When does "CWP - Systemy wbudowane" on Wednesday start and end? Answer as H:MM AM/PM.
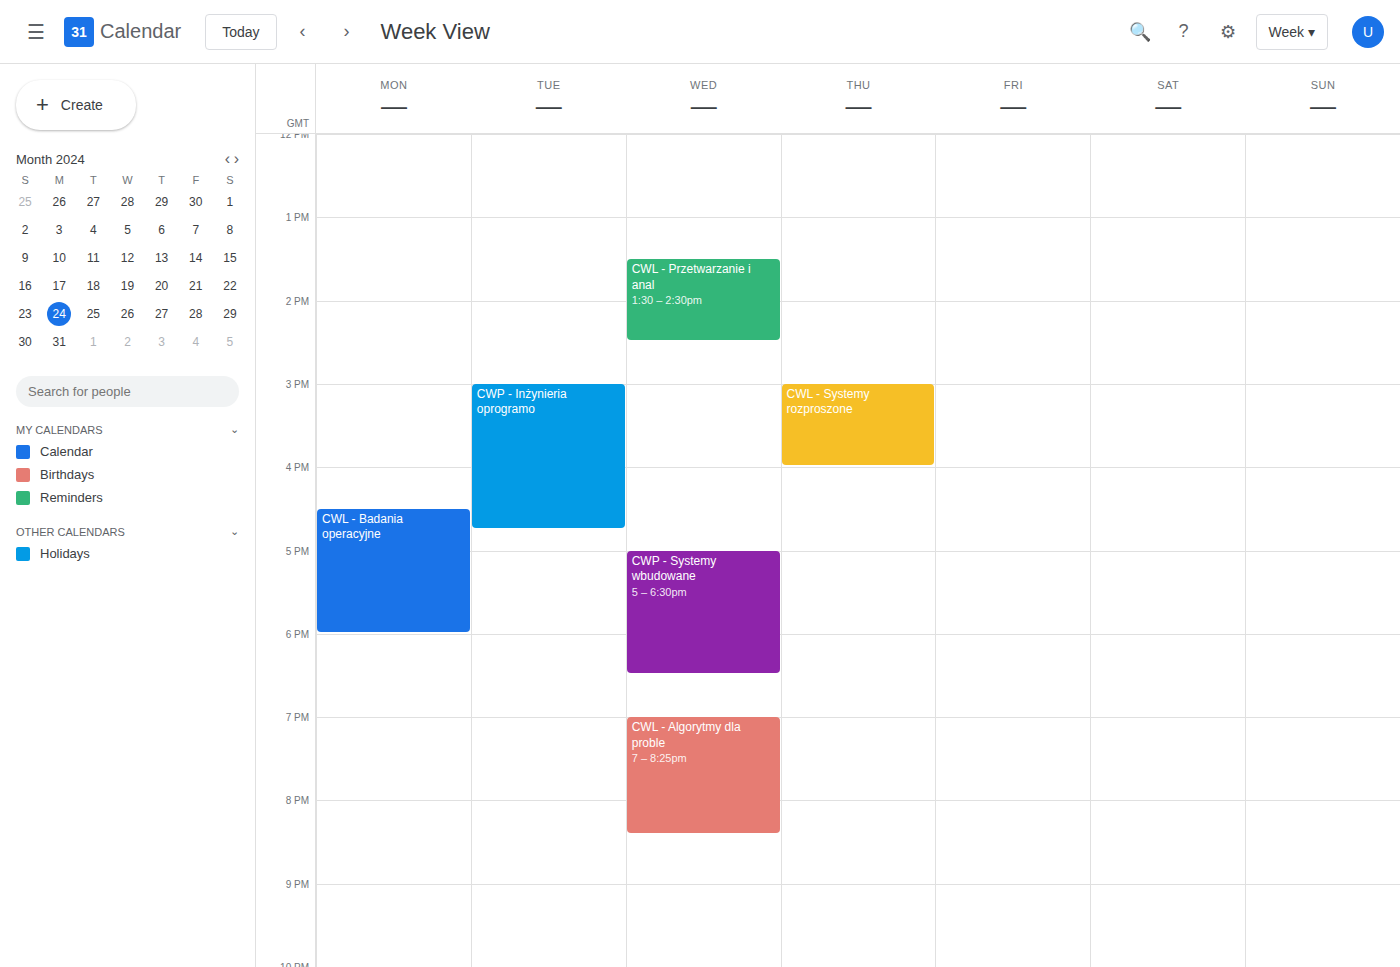
5:00 PM to 6:30 PM